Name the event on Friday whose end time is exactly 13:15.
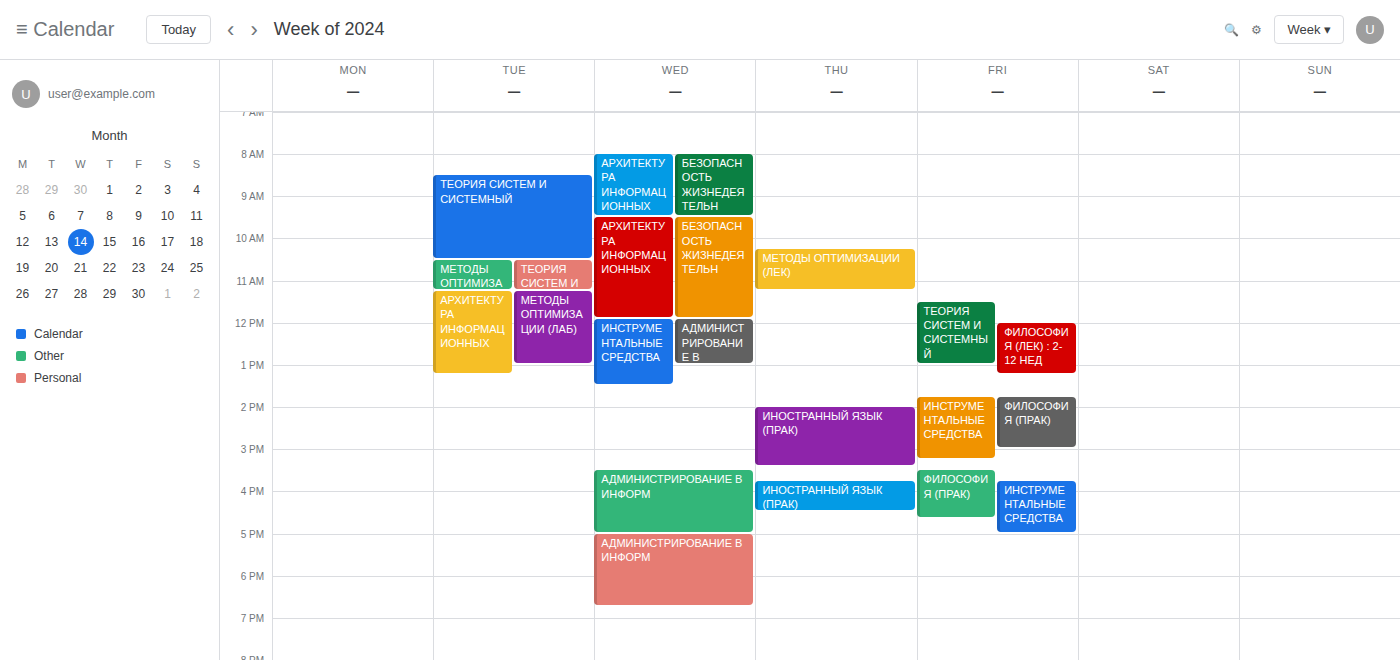
"ФИЛОСОФИЯ (ЛЕК) : 2-12 НЕД"